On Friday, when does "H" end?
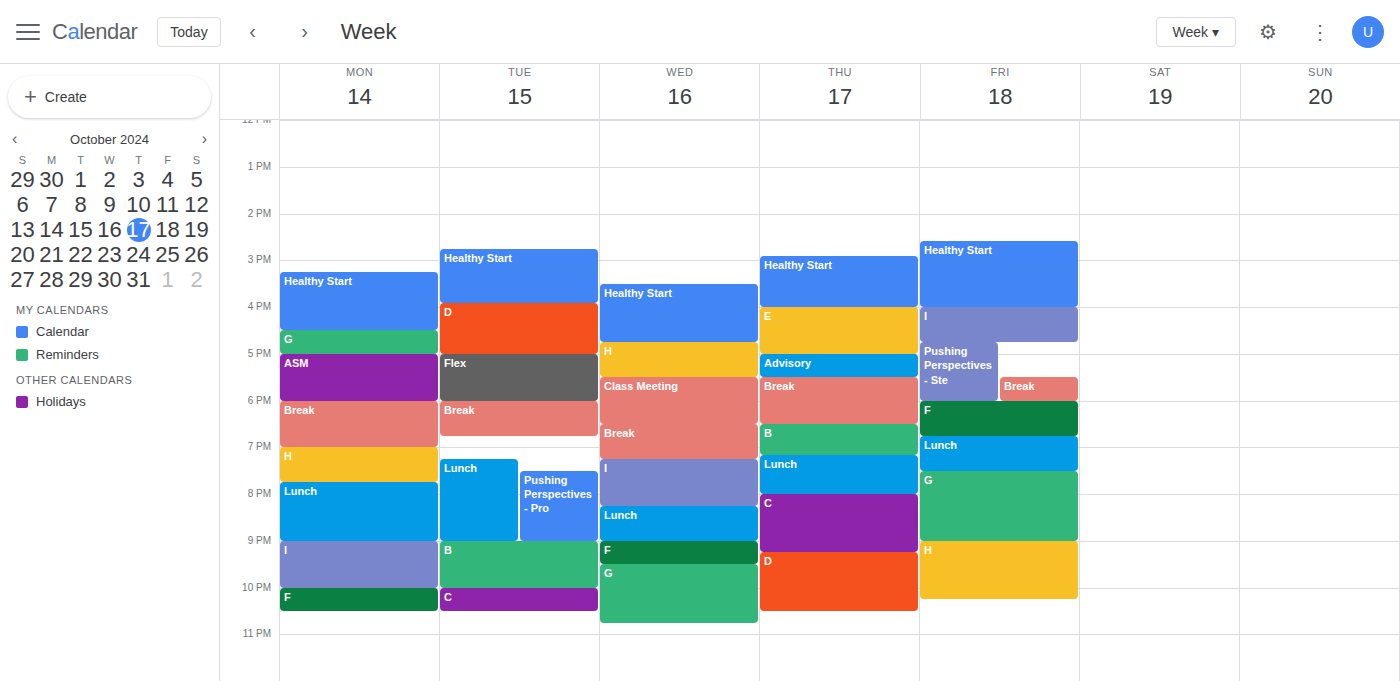
10:15 PM